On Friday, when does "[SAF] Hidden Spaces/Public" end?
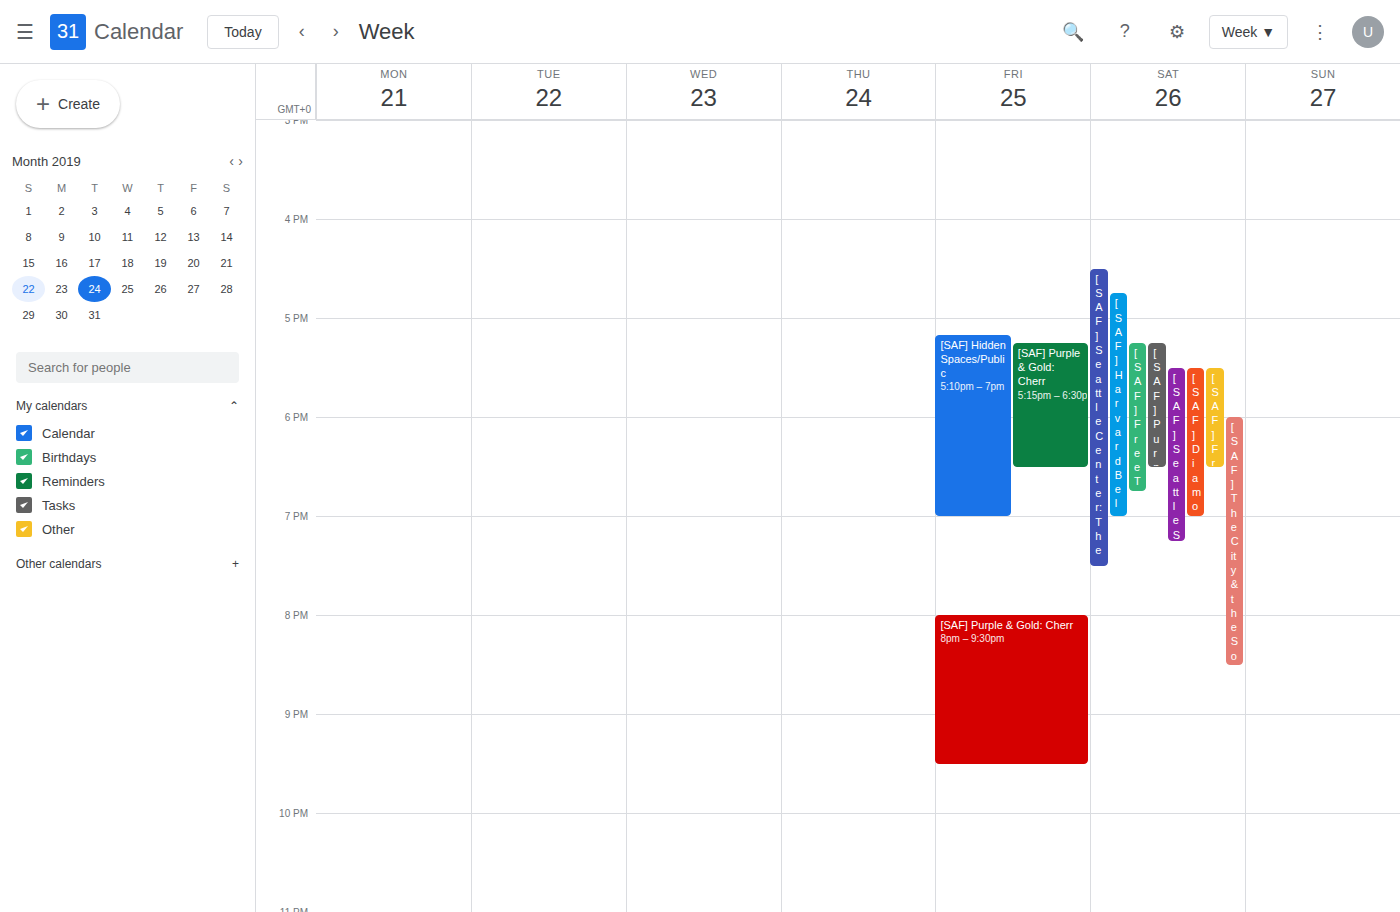
7:00 PM